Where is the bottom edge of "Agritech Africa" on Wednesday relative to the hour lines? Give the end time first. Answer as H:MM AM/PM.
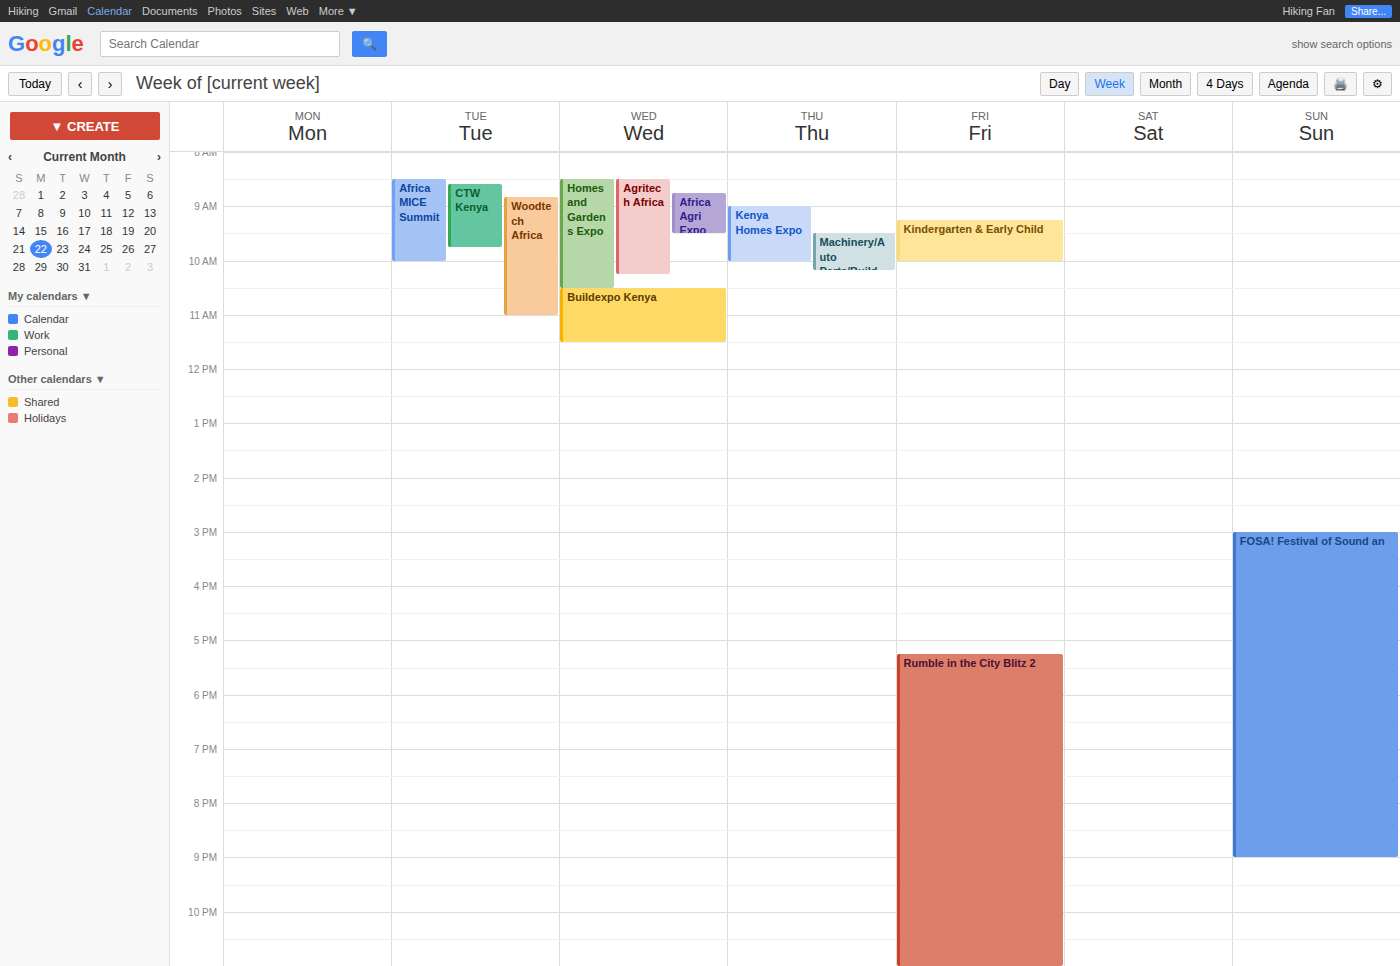
10:15 AM -- neither: a quarter of the way from the 10 AM line to the 11 AM line.